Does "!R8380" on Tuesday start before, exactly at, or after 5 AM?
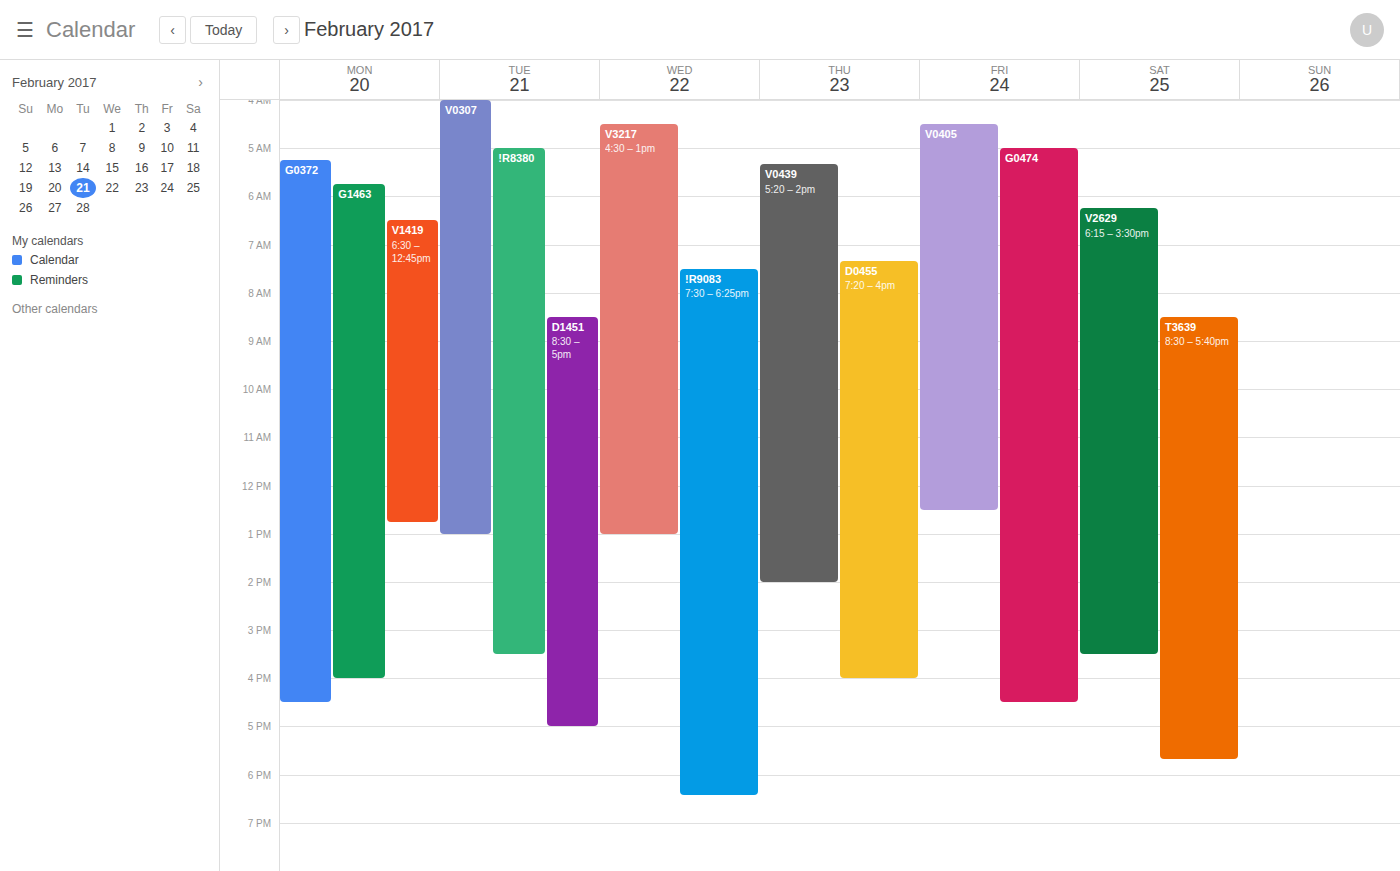
5:00 AM -- exactly at 5 AM, on the 5 AM line.